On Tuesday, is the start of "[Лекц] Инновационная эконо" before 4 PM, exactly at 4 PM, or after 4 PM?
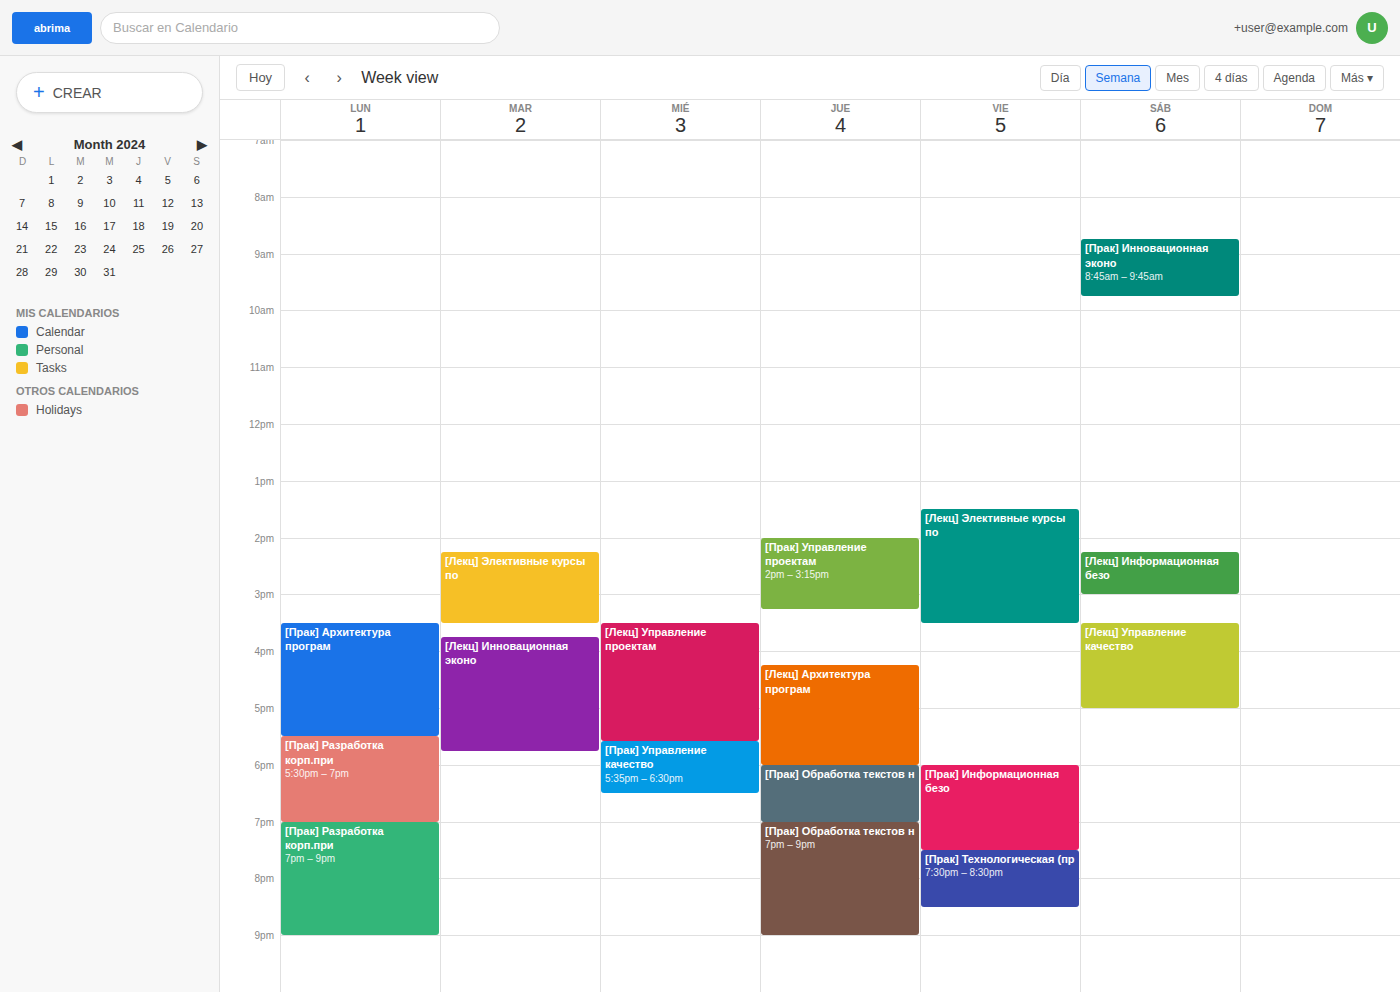
3:45 PM -- before 4 PM, 15 minutes above the 4 PM line.